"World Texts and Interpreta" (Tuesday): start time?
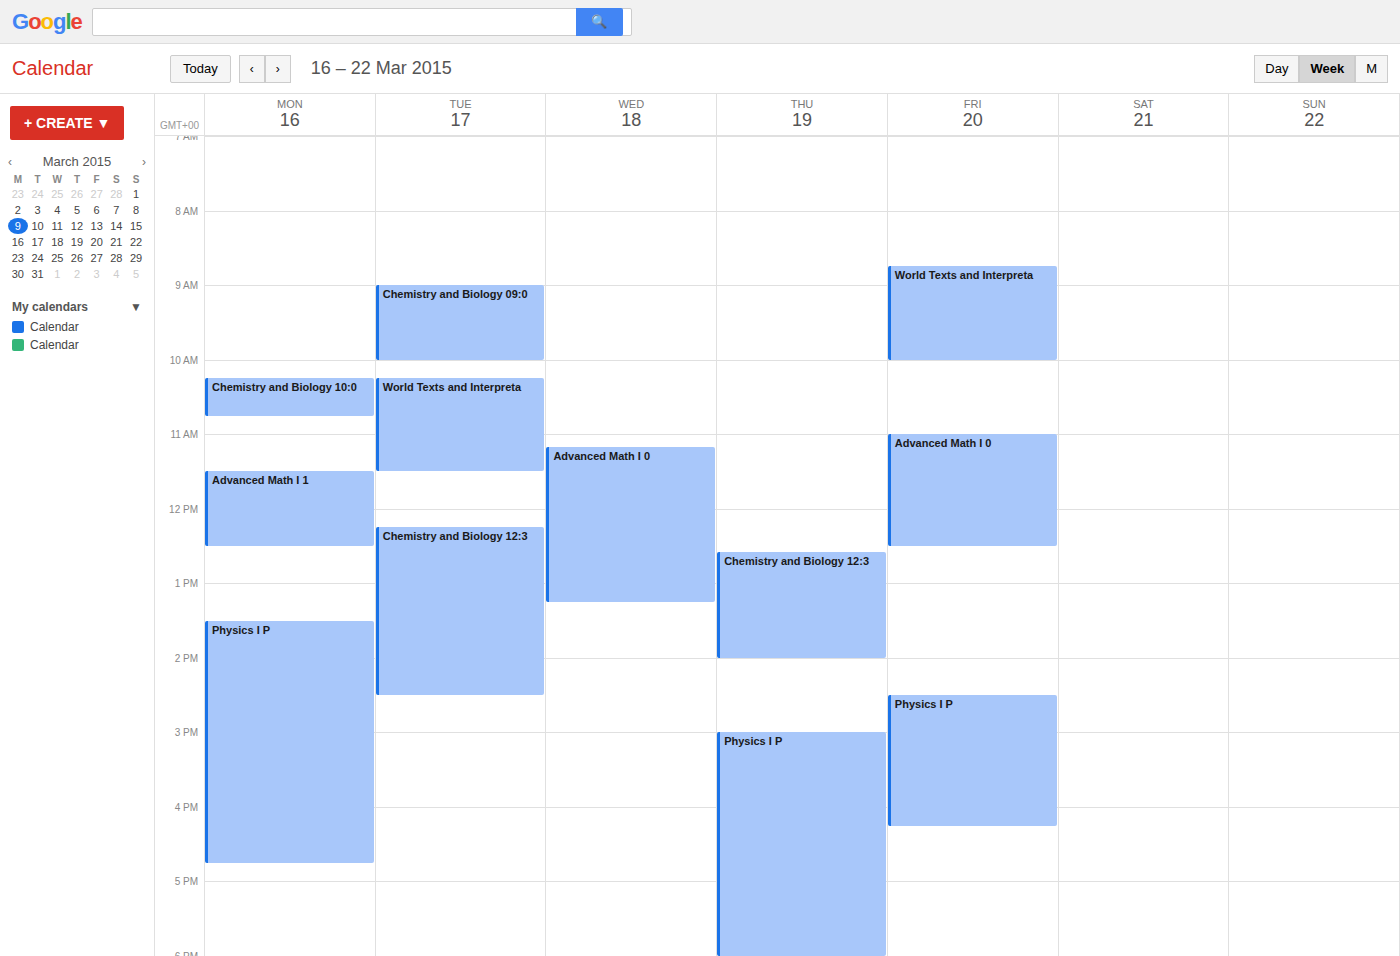
10:15 AM